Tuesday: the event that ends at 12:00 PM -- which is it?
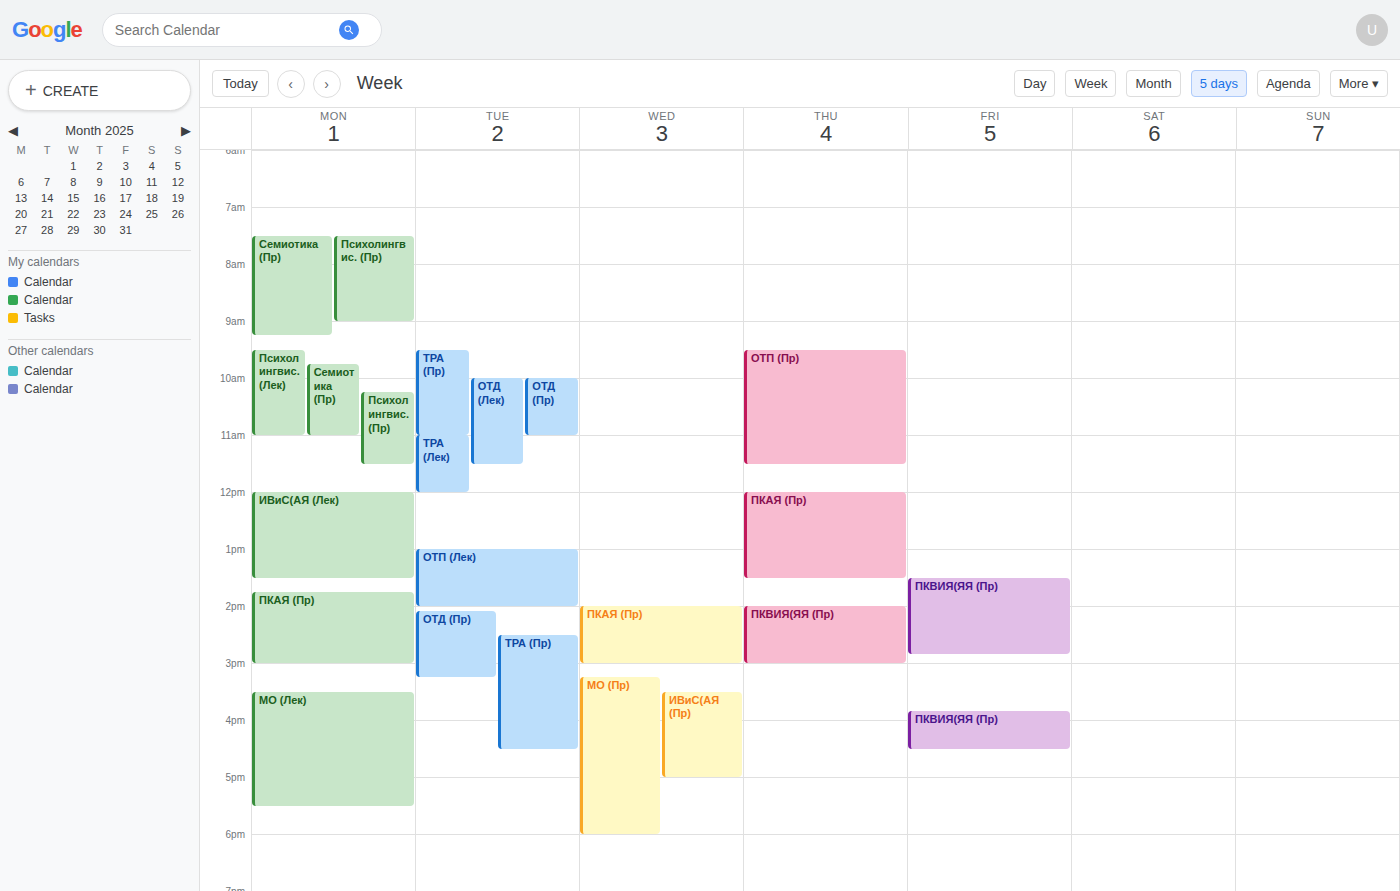
"ТРА (Лек)"